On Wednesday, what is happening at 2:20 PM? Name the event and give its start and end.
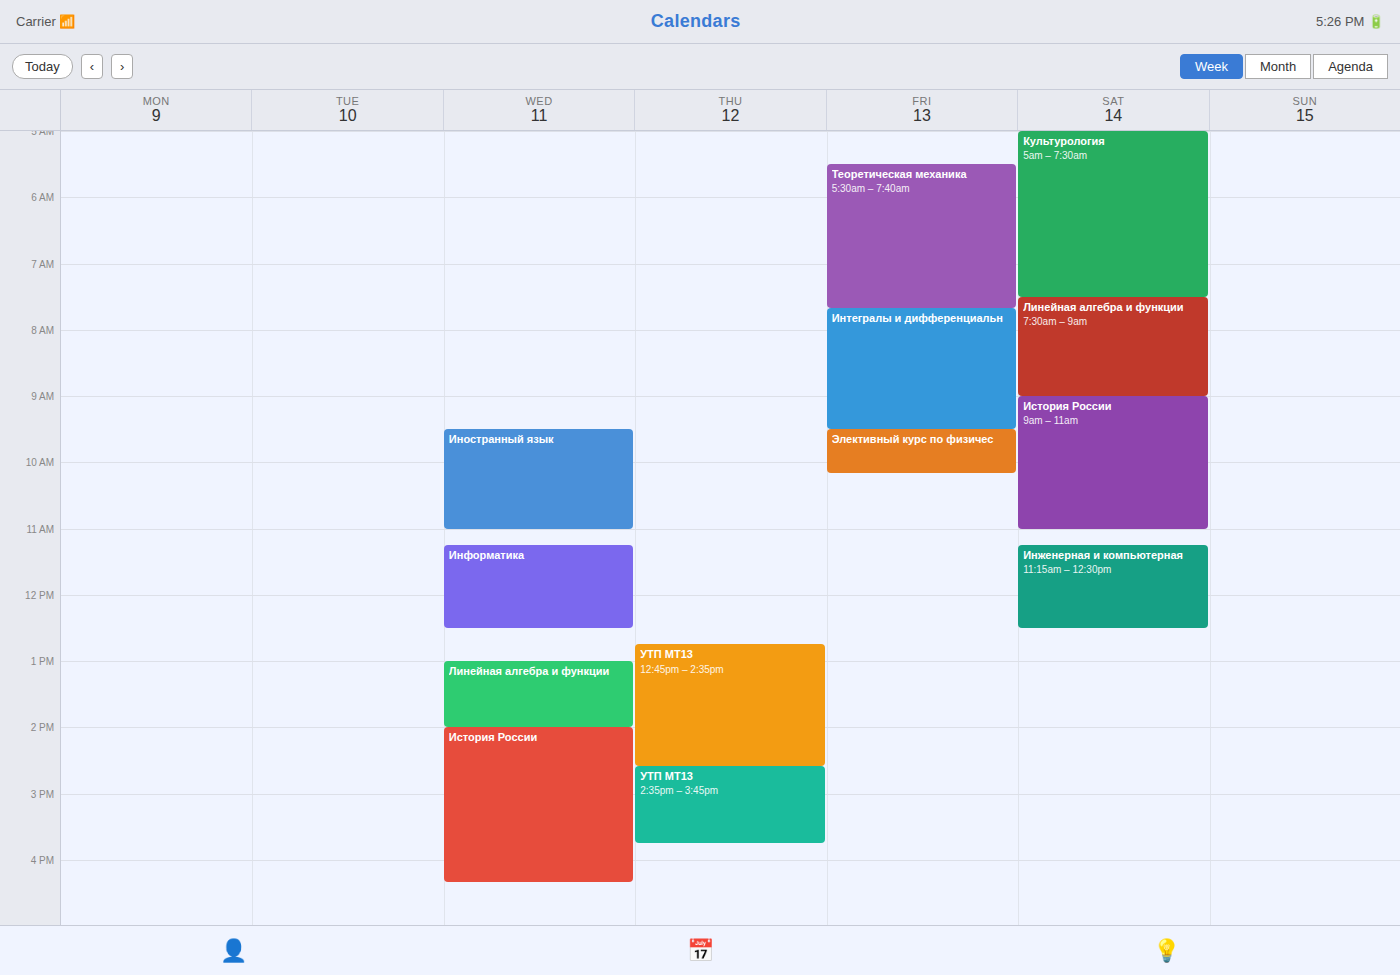
"История России", 2:00 PM to 4:20 PM